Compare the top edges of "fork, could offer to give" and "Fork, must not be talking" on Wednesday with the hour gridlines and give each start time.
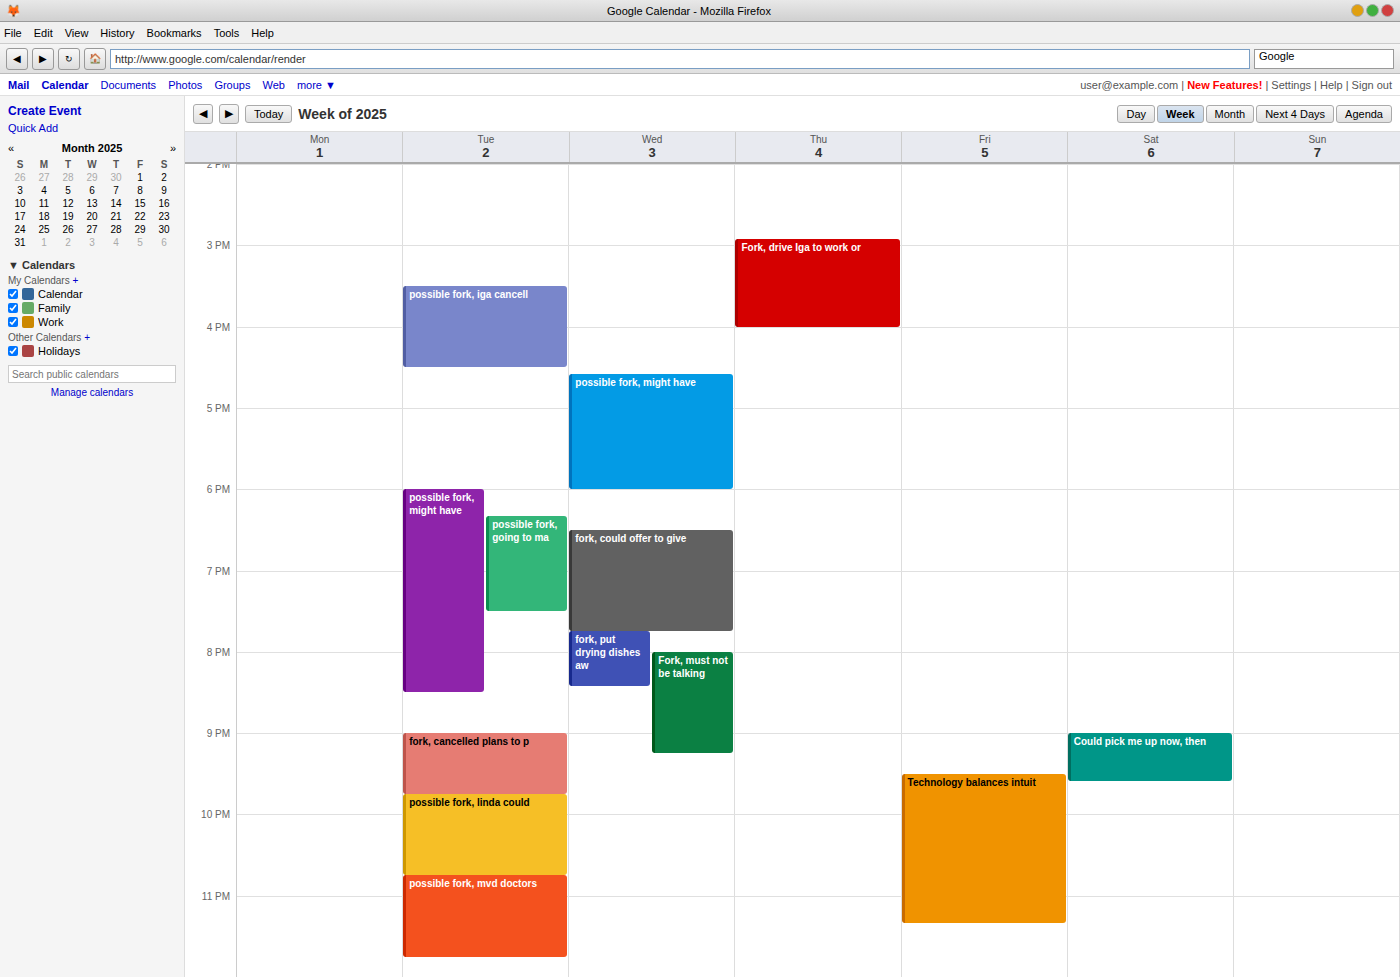
"fork, could offer to give": 6:30 PM, halfway between the 6 PM and 7 PM lines. "Fork, must not be talking": 8:00 PM, exactly on the 8 PM line.